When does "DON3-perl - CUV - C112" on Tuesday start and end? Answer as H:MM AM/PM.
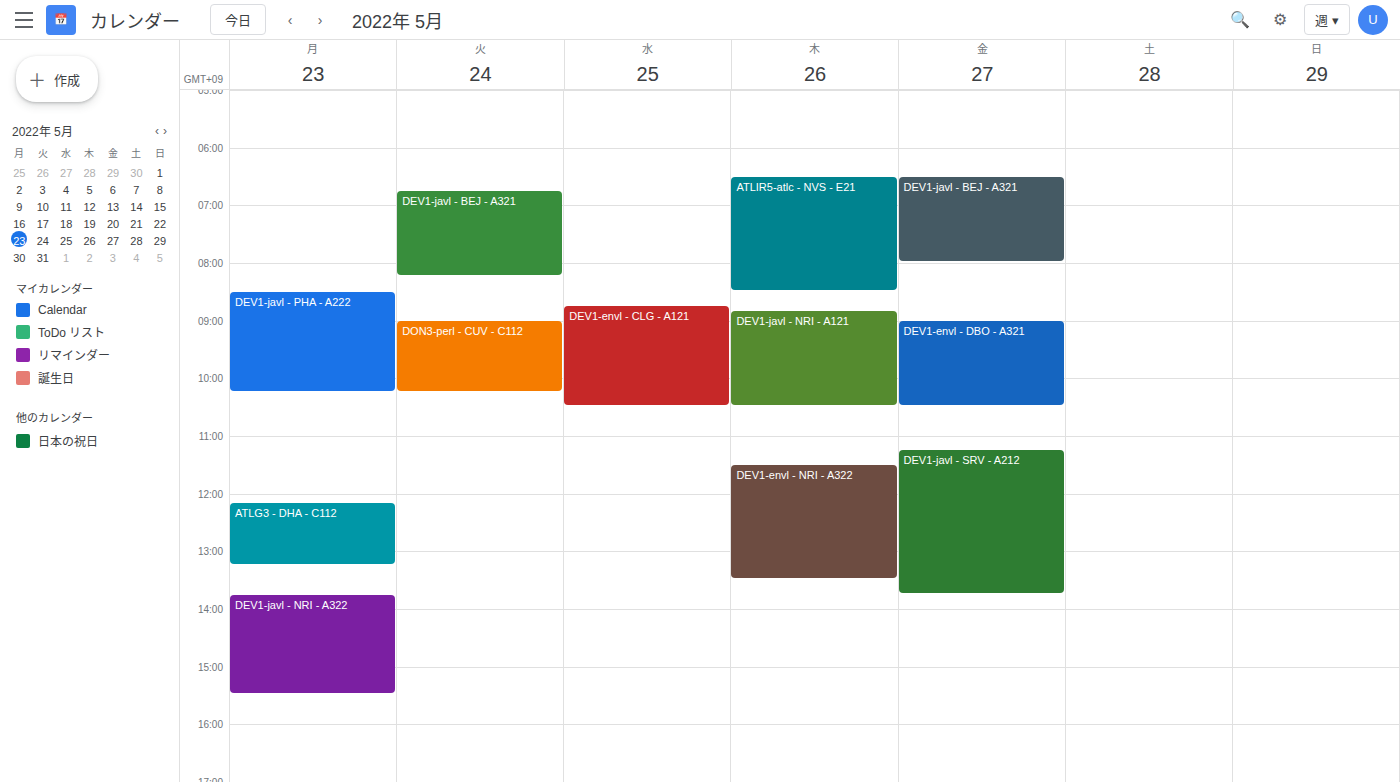
9:00 AM to 10:15 AM